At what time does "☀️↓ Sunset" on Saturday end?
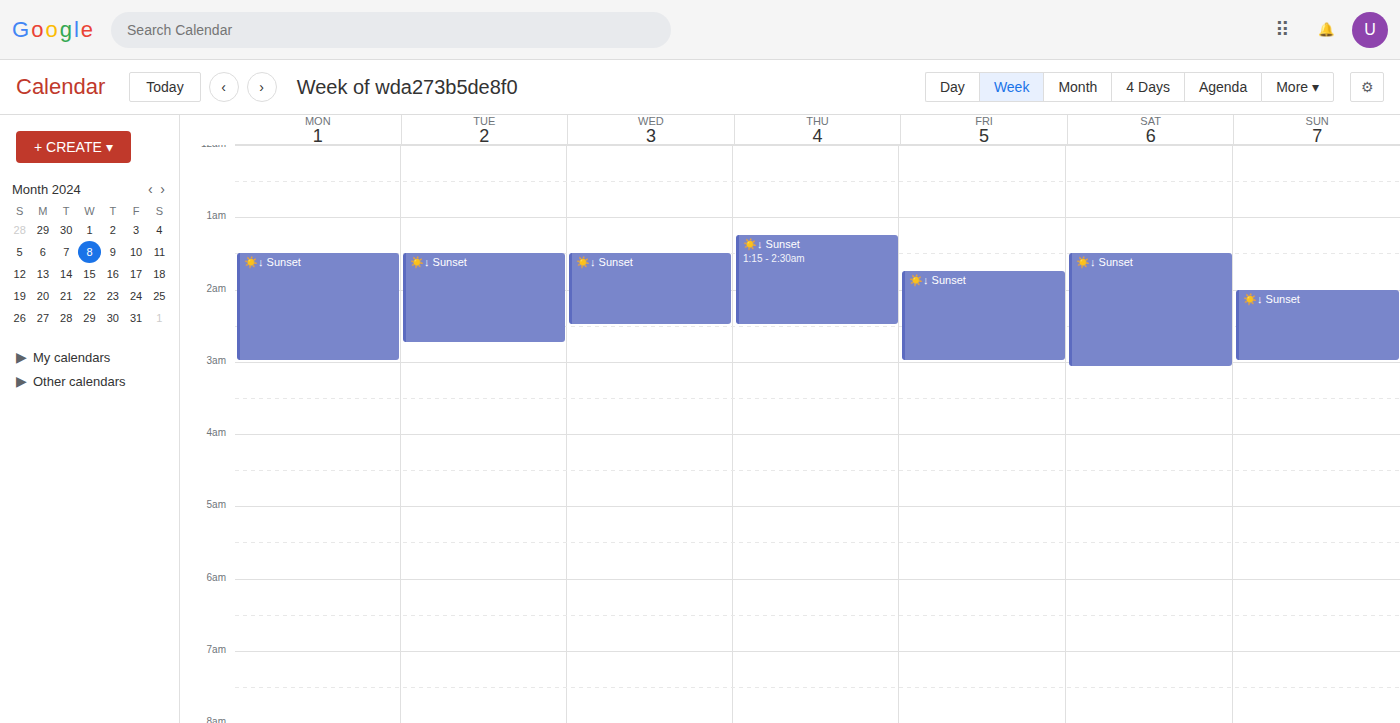
3:05 AM